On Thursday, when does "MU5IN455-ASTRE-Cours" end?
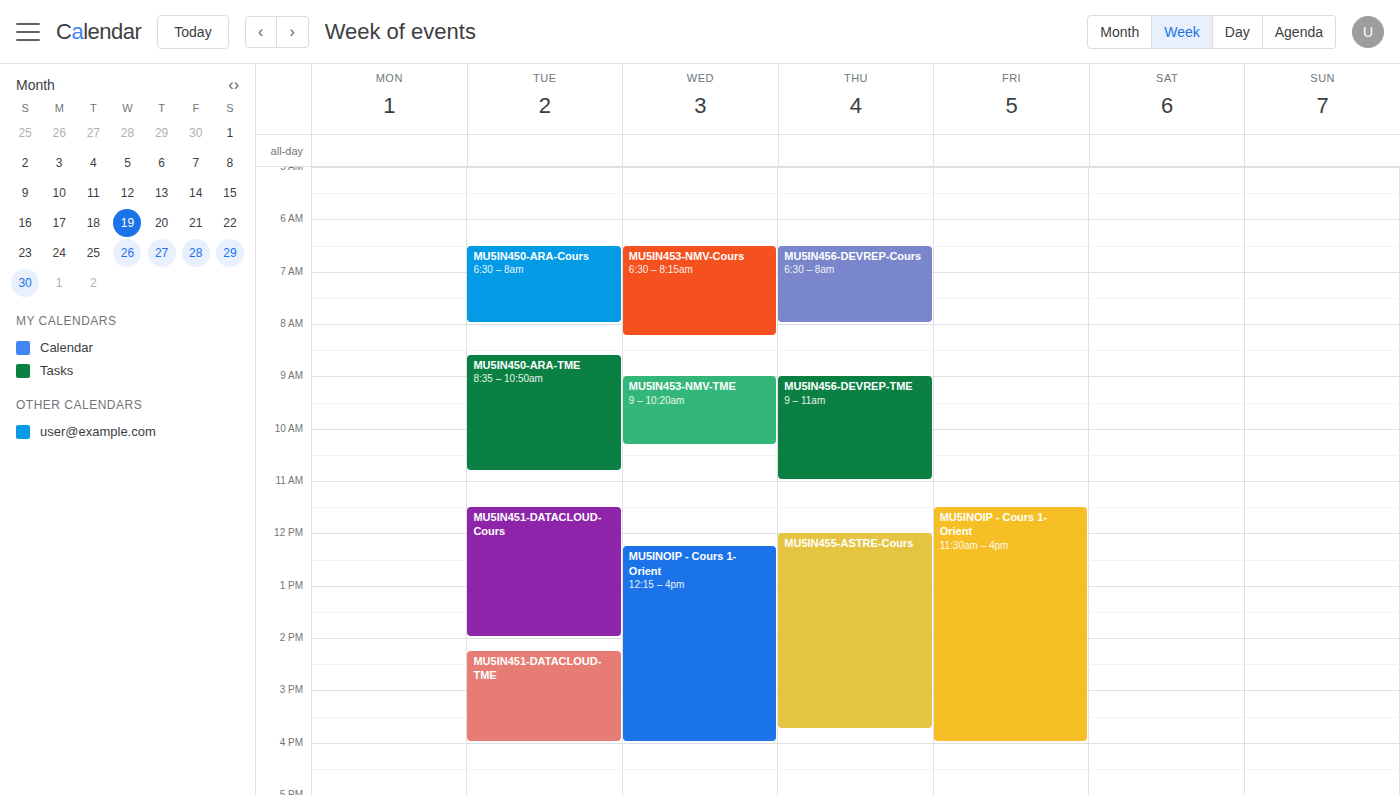
3:45 PM